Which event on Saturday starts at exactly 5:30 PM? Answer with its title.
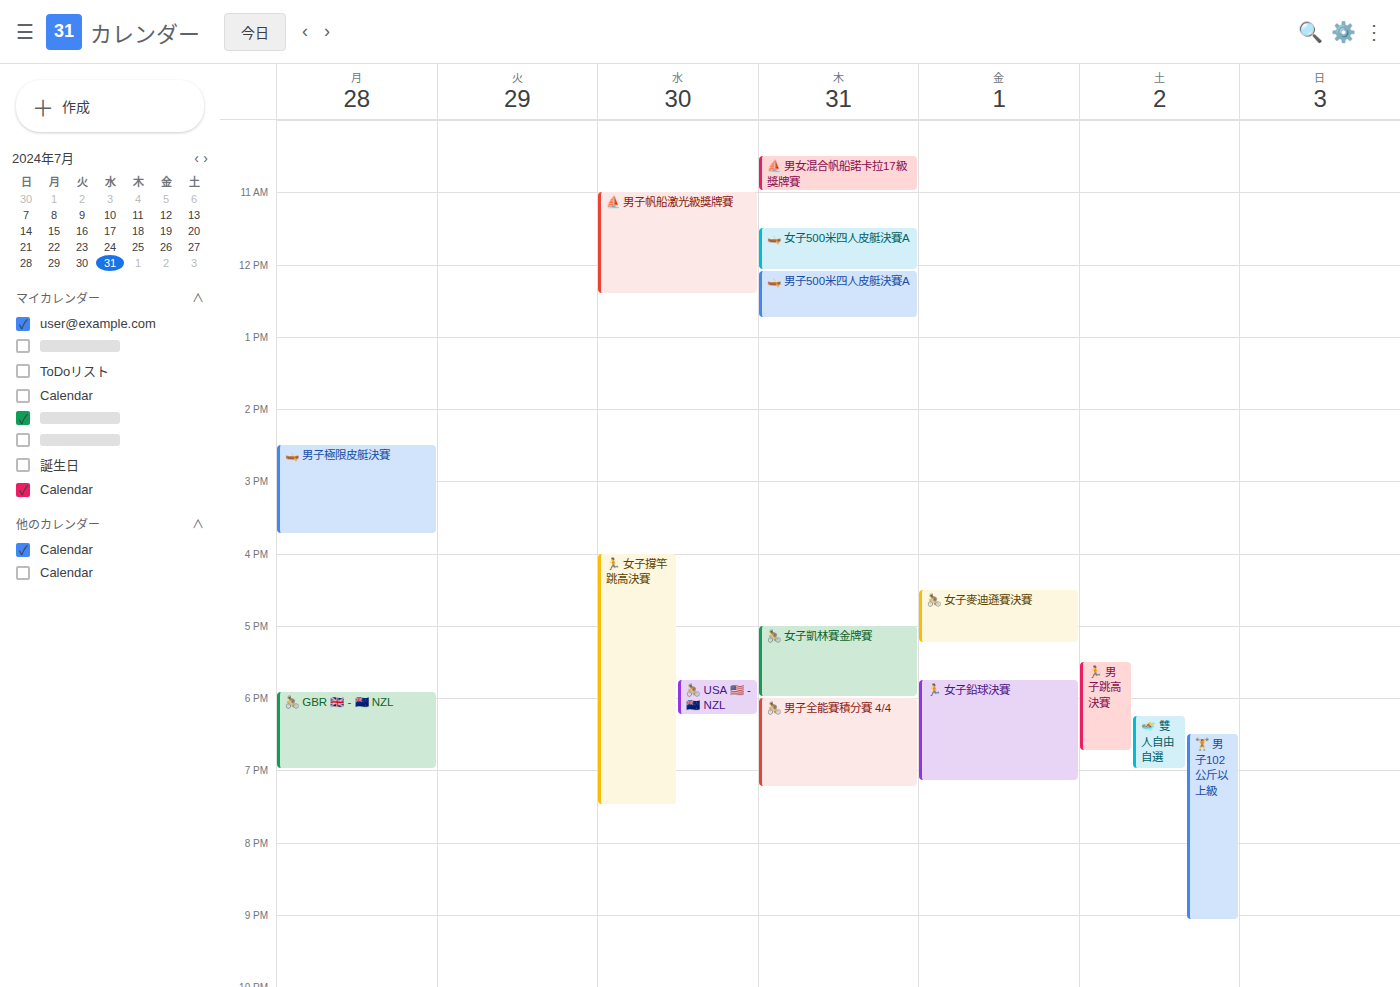
"🏃 男子跳高決賽"